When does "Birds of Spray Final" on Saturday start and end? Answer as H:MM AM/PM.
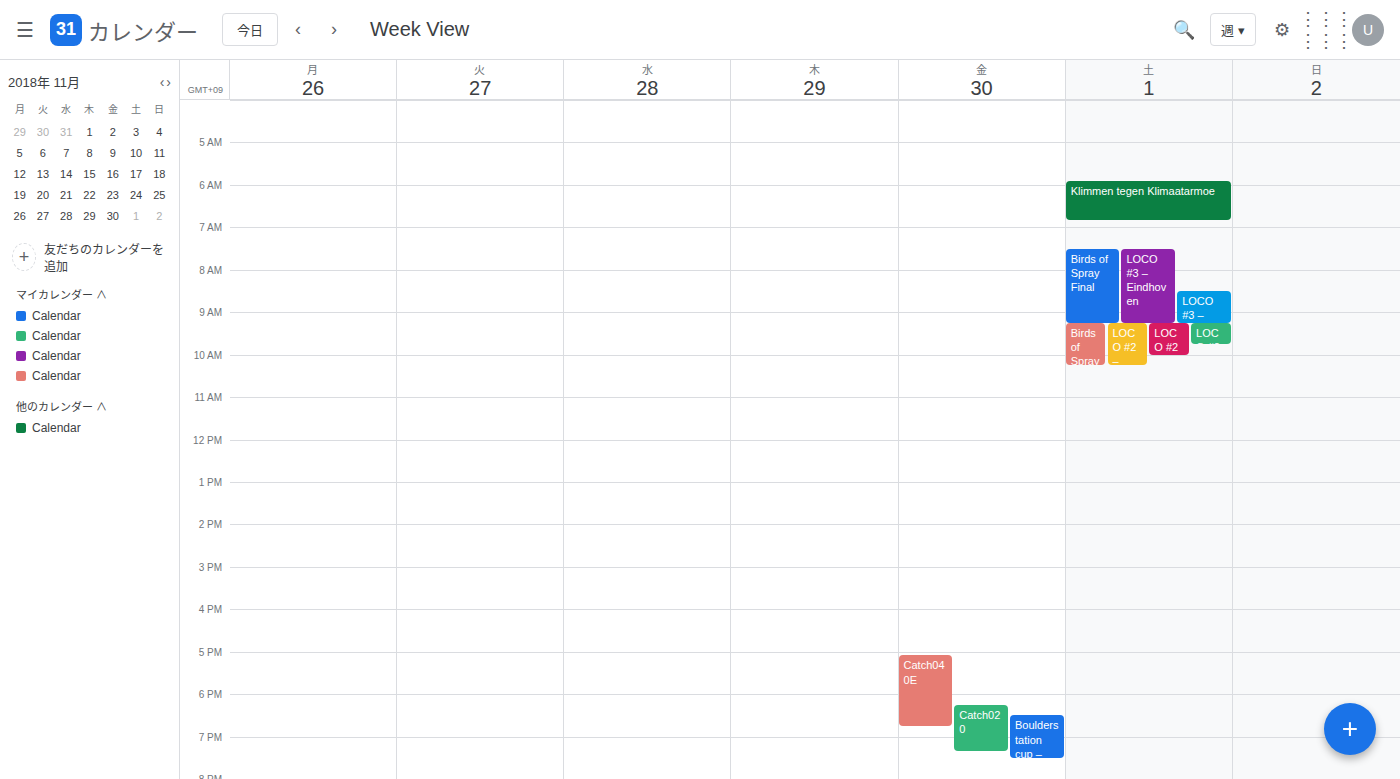
7:30 AM to 9:15 AM